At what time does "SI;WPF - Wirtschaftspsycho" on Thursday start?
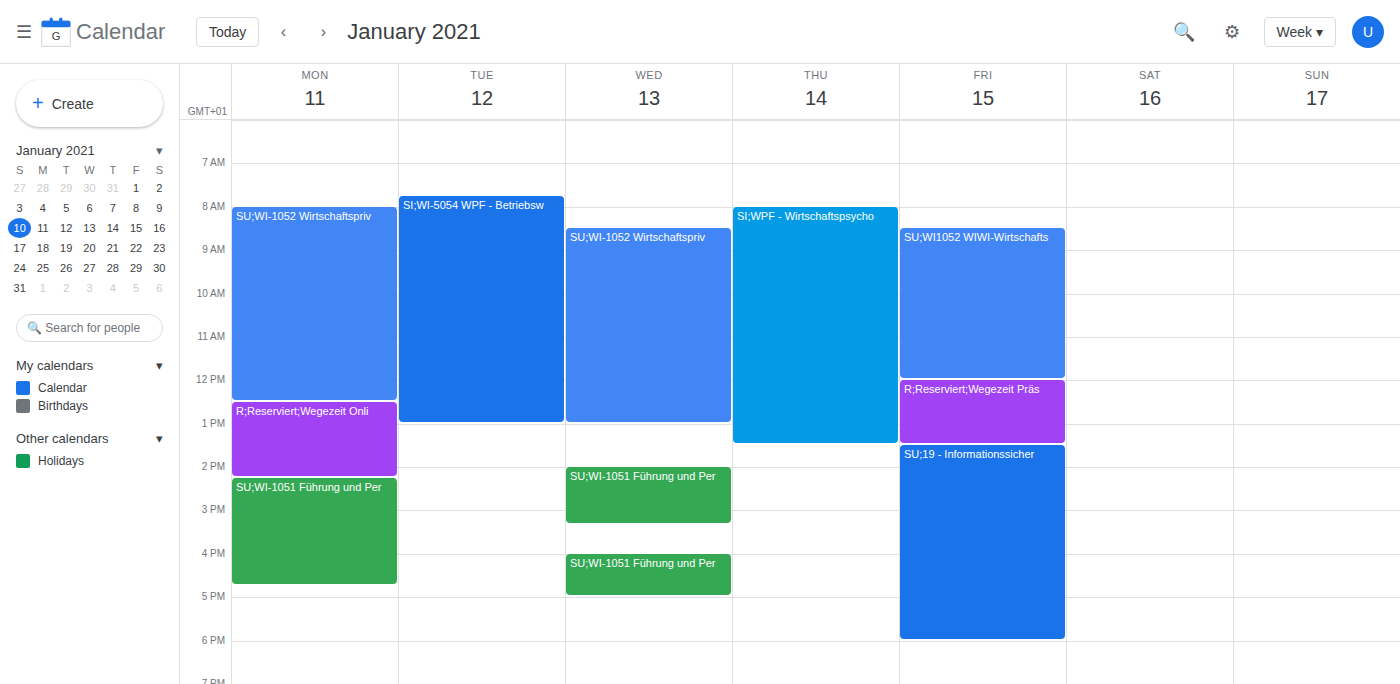
8:00 AM